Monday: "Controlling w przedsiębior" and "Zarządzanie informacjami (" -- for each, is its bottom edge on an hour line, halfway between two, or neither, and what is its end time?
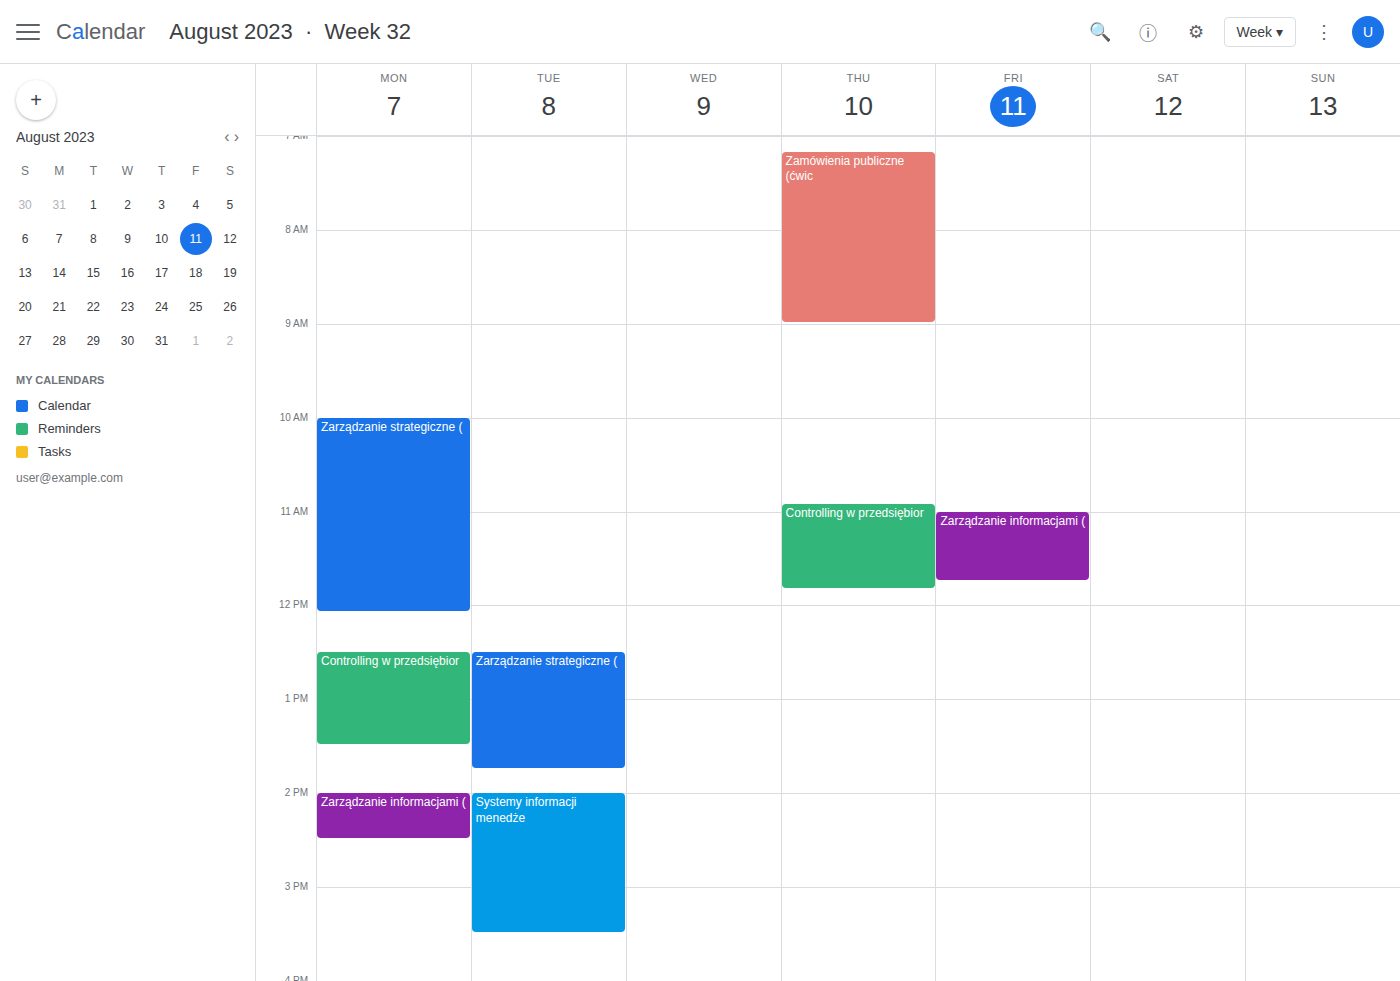
"Controlling w przedsiębior": 1:30 PM, halfway between the 1 PM and 2 PM lines. "Zarządzanie informacjami (": 2:30 PM, halfway between the 2 PM and 3 PM lines.